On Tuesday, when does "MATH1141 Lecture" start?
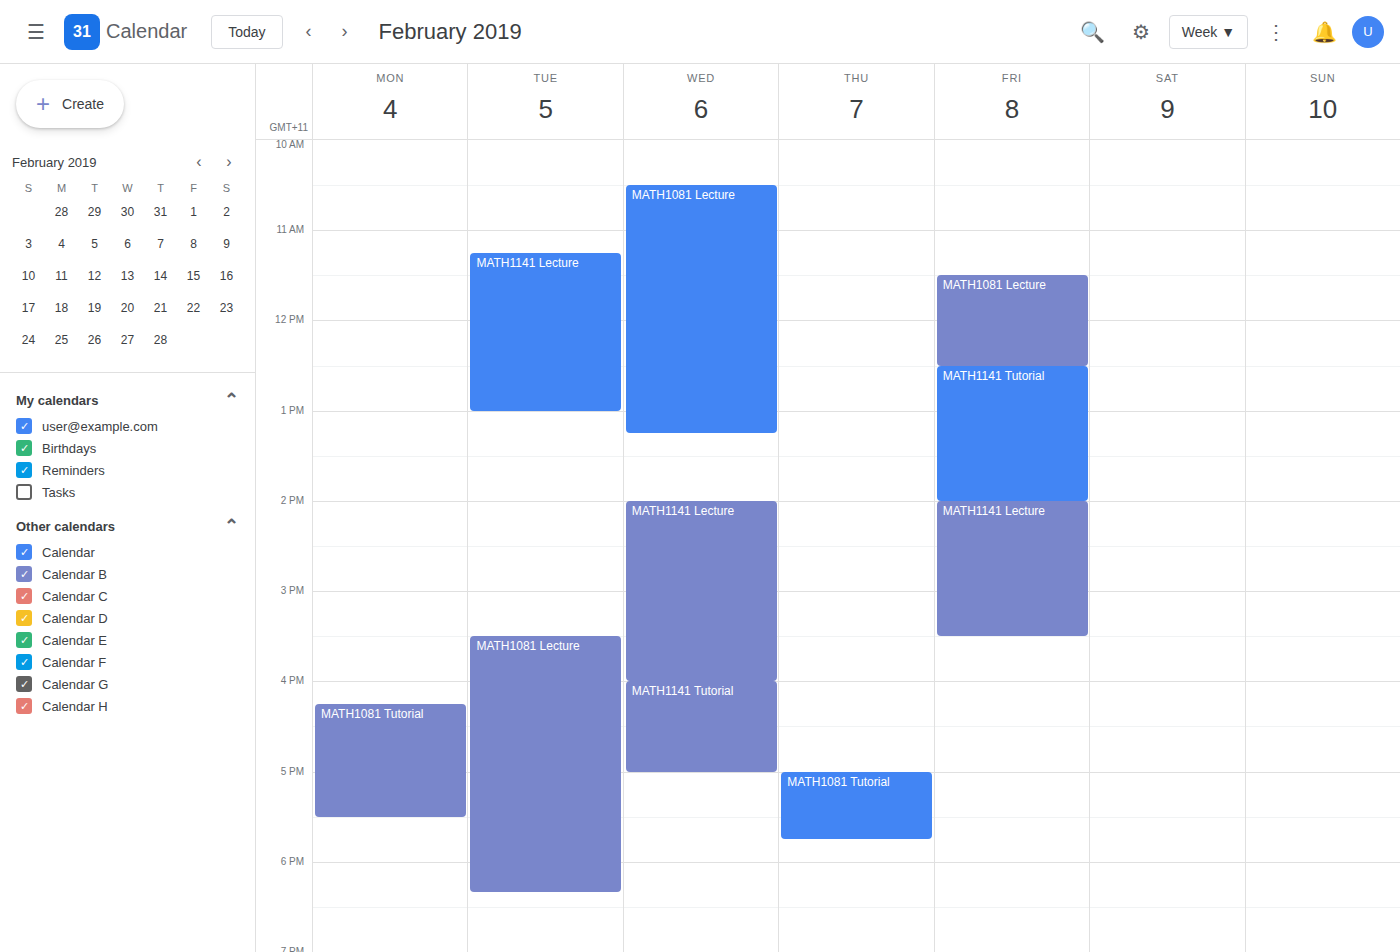
11:15 AM